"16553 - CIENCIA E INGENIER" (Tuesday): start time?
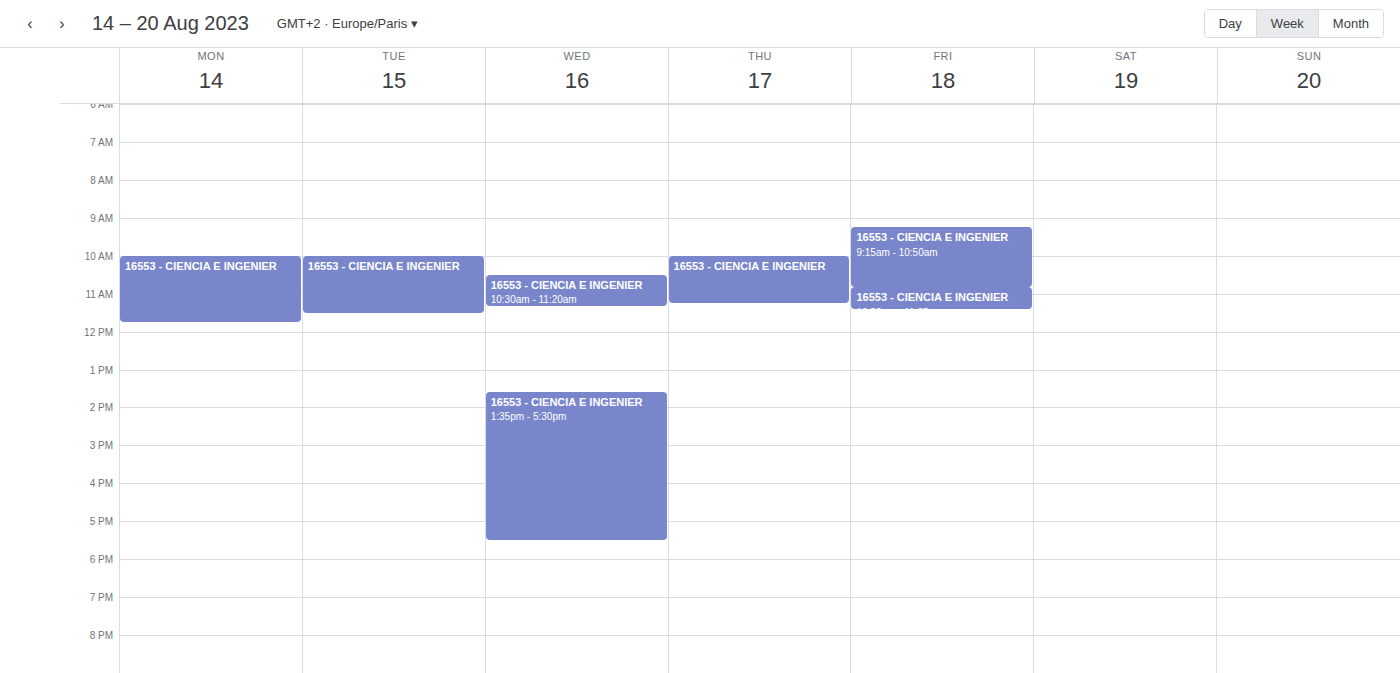
10:00